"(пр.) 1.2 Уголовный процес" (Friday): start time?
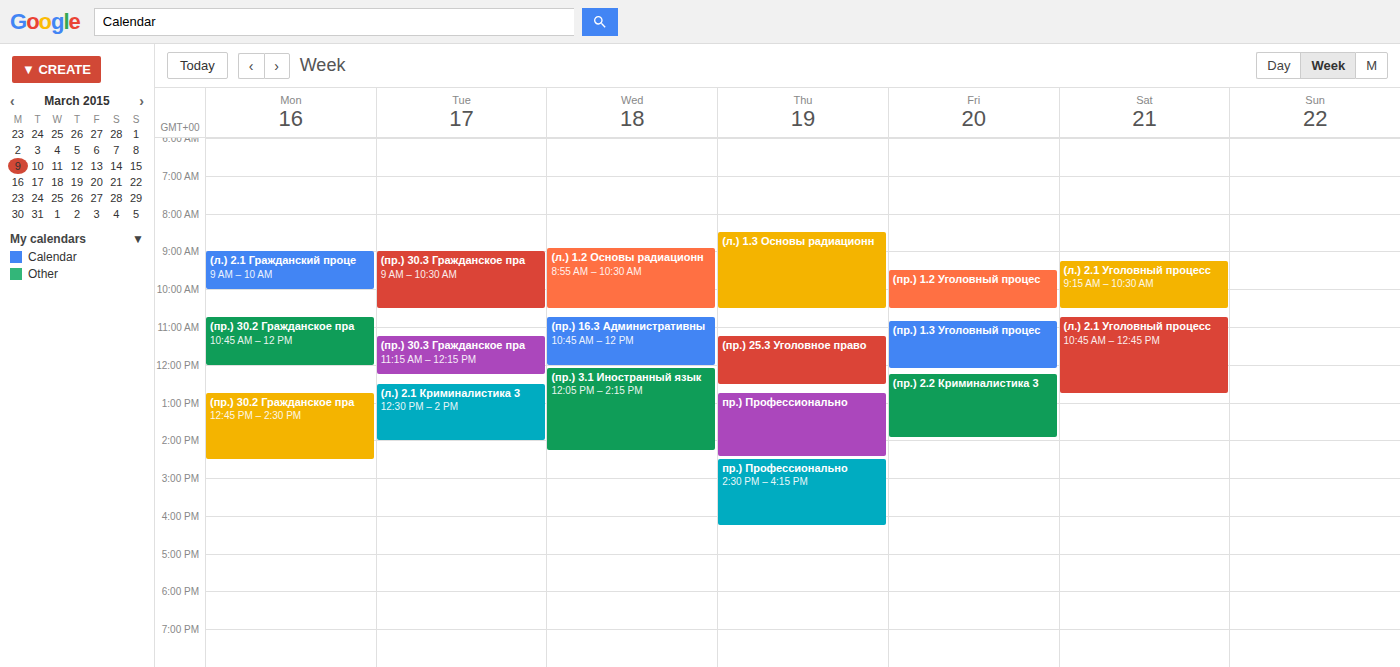
9:30 AM